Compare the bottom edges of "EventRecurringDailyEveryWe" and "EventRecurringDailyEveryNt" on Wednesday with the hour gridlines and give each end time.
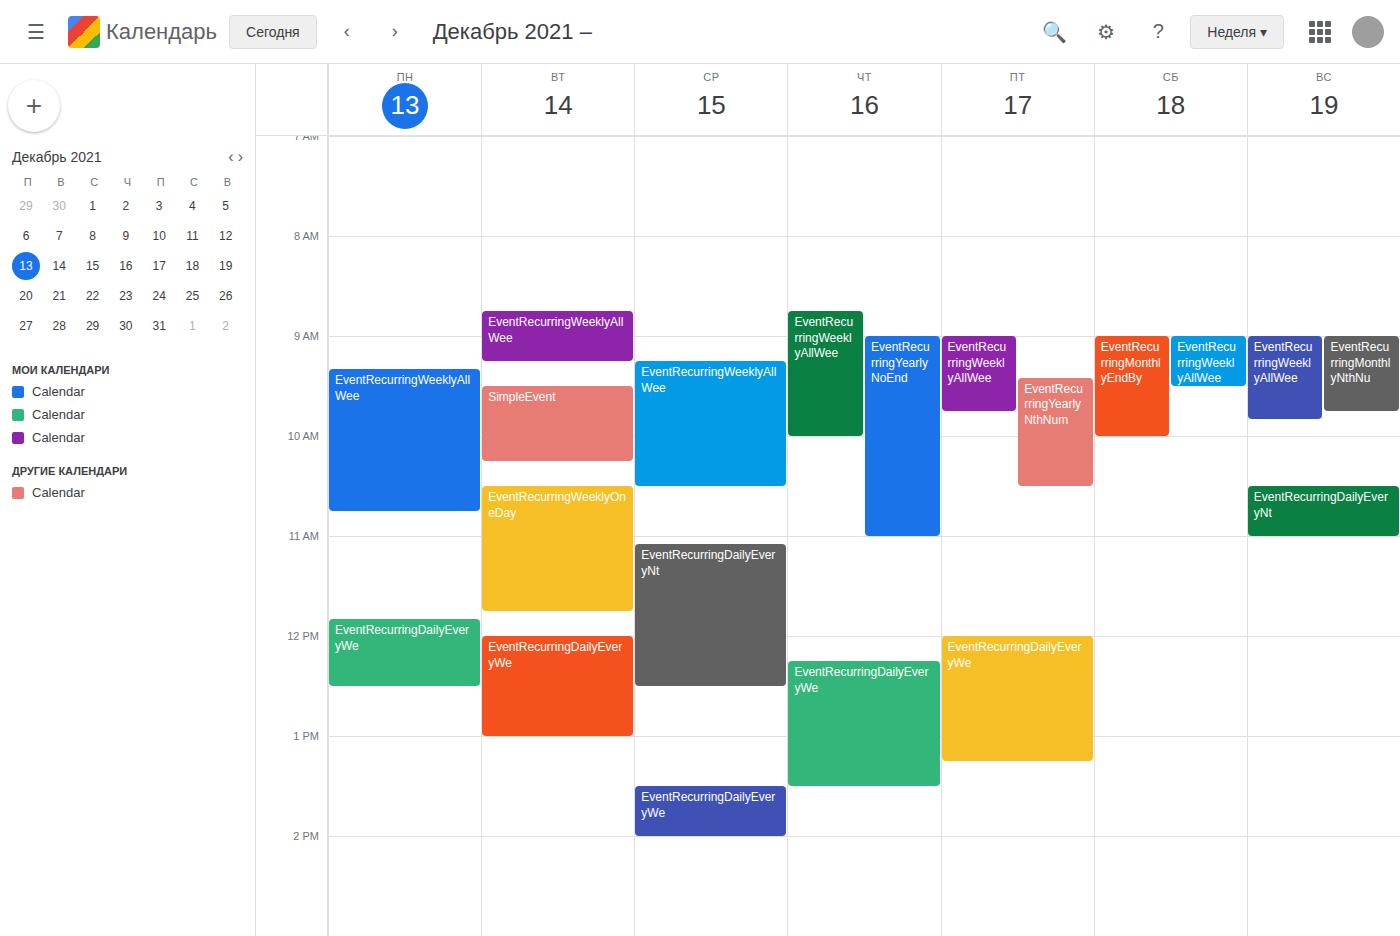
"EventRecurringDailyEveryWe": 2:00 PM, exactly on the 2 PM line. "EventRecurringDailyEveryNt": 12:30 PM, halfway between the 12 PM and 1 PM lines.